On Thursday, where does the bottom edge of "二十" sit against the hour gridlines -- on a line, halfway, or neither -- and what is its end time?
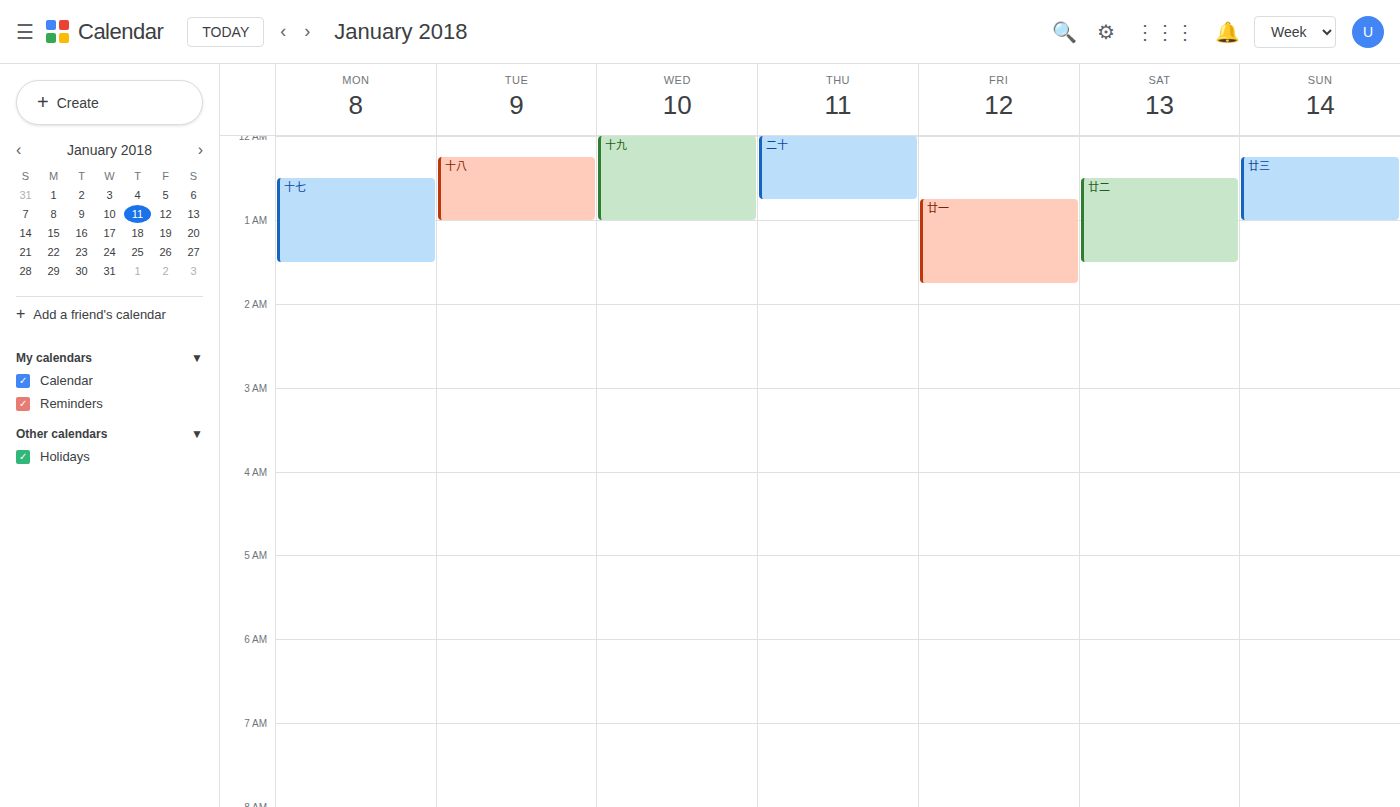
12:45 AM -- neither: three quarters of the way from the 12 AM line to the 1 AM line.